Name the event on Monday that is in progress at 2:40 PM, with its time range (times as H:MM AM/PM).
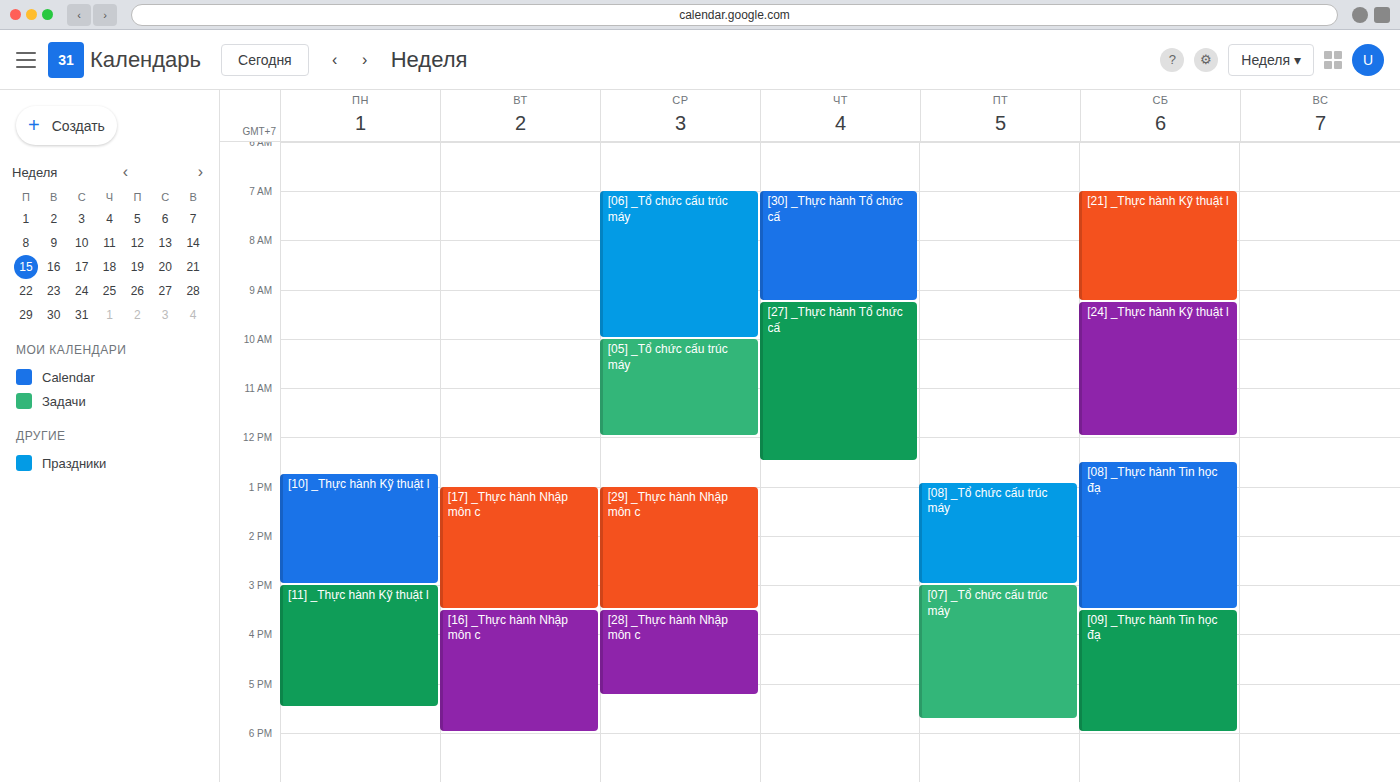
"[10] _Thực hành Kỹ thuật l", 12:45 PM to 3:00 PM